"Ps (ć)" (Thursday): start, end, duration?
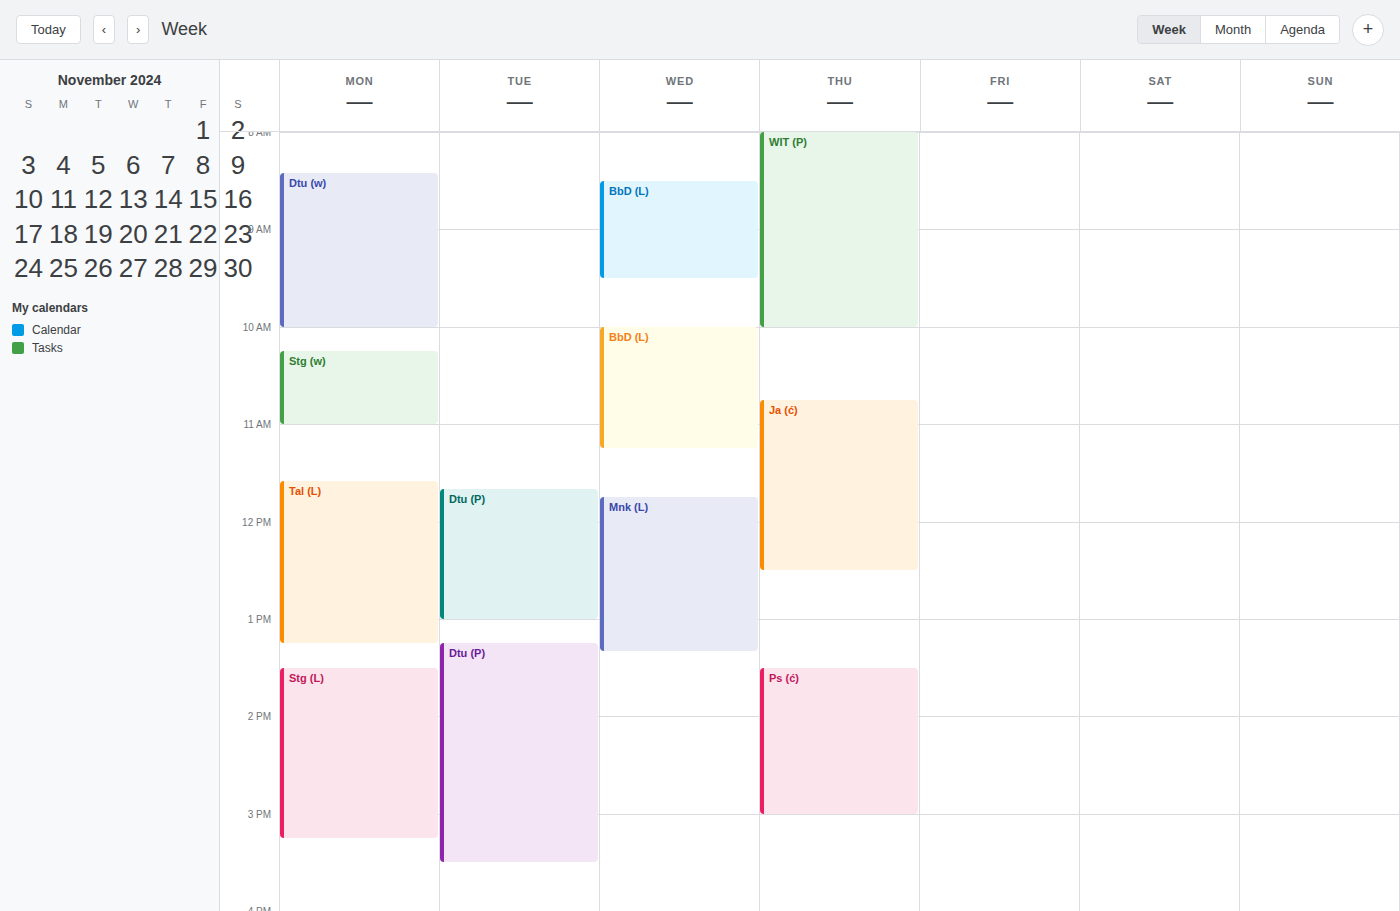
1:30 PM to 3:00 PM, 1 hour 30 minutes